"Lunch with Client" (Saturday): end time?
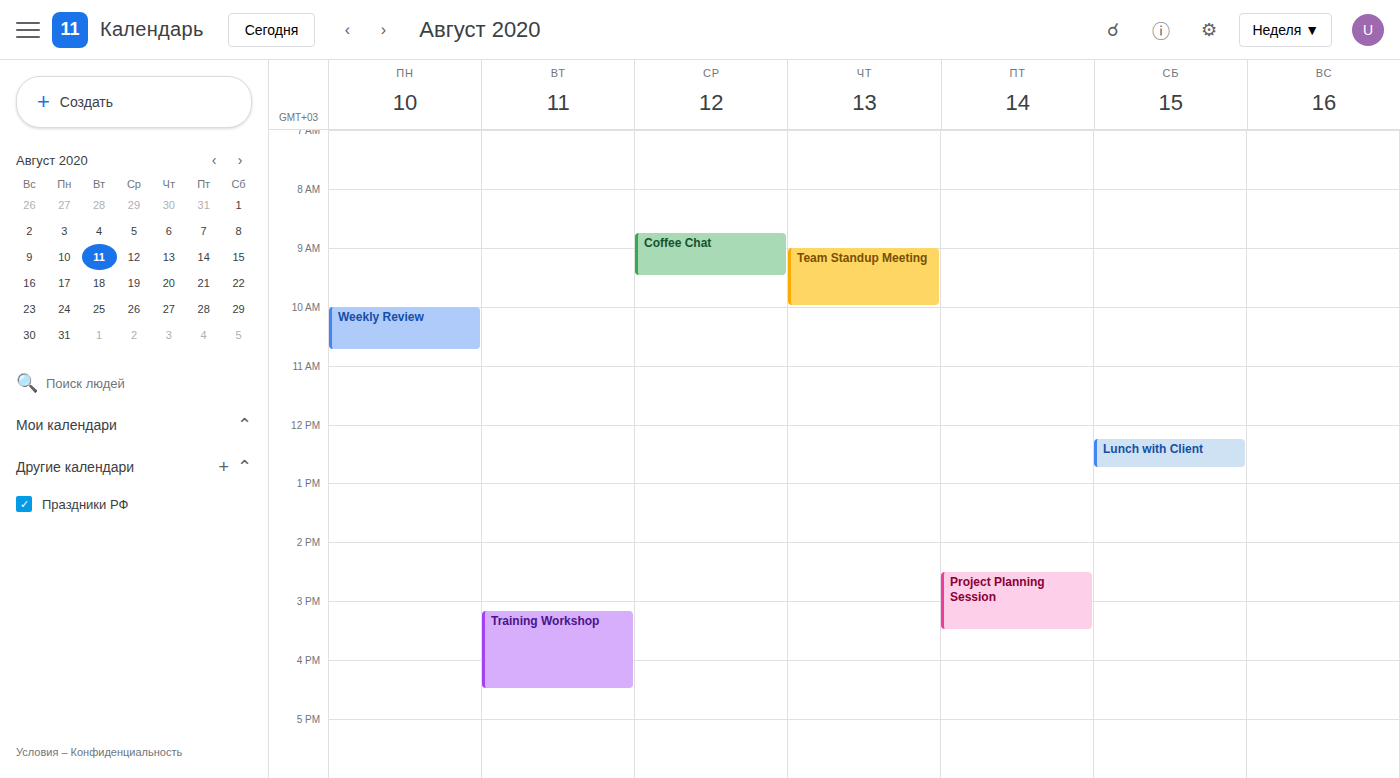
12:45 PM